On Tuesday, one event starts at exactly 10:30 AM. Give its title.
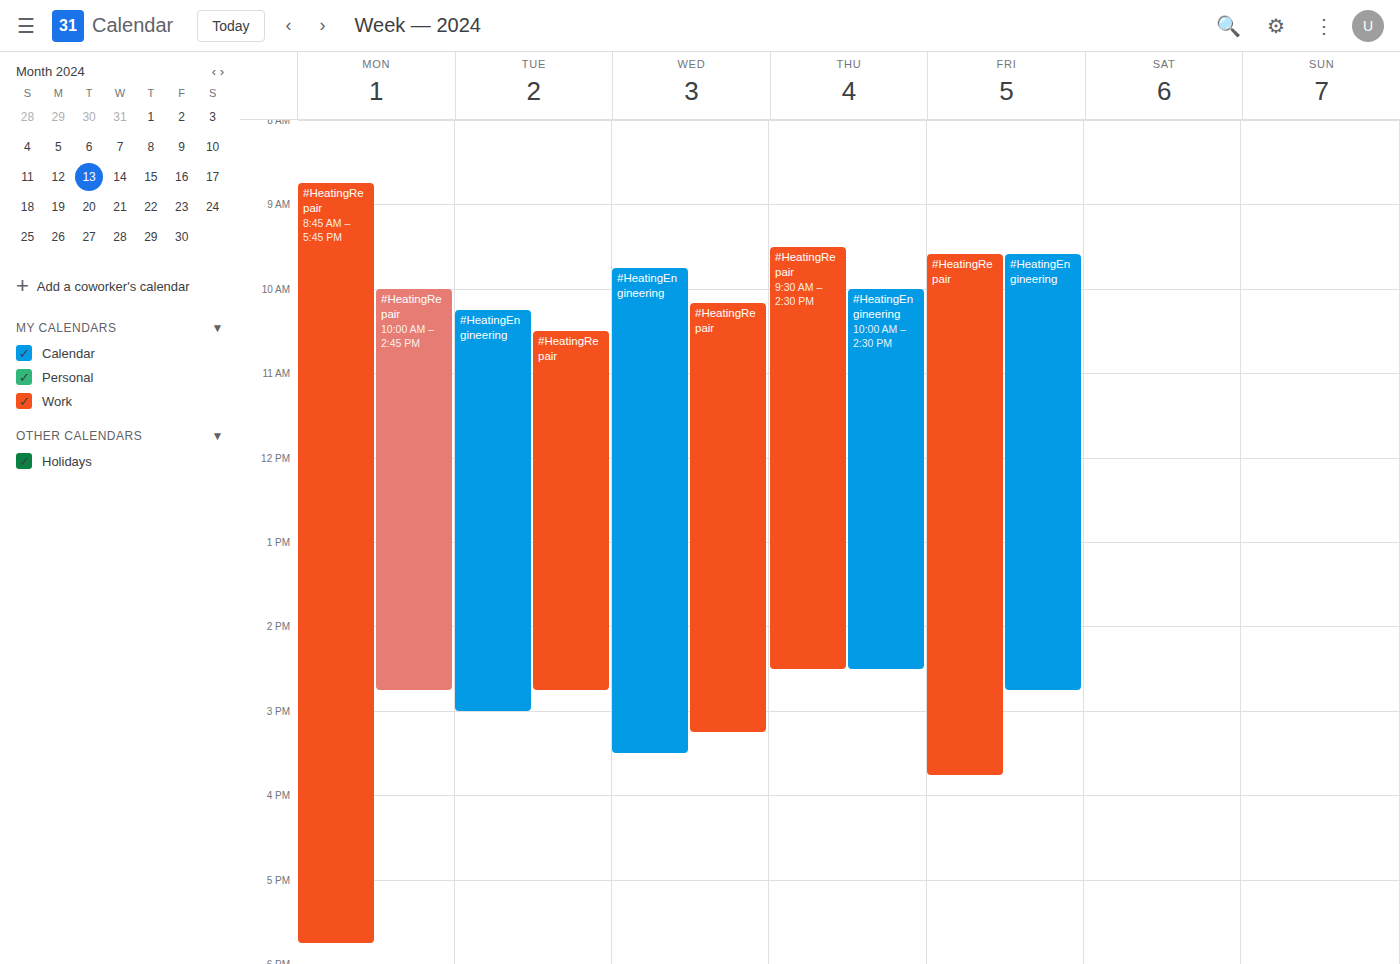
"#HeatingRepair"